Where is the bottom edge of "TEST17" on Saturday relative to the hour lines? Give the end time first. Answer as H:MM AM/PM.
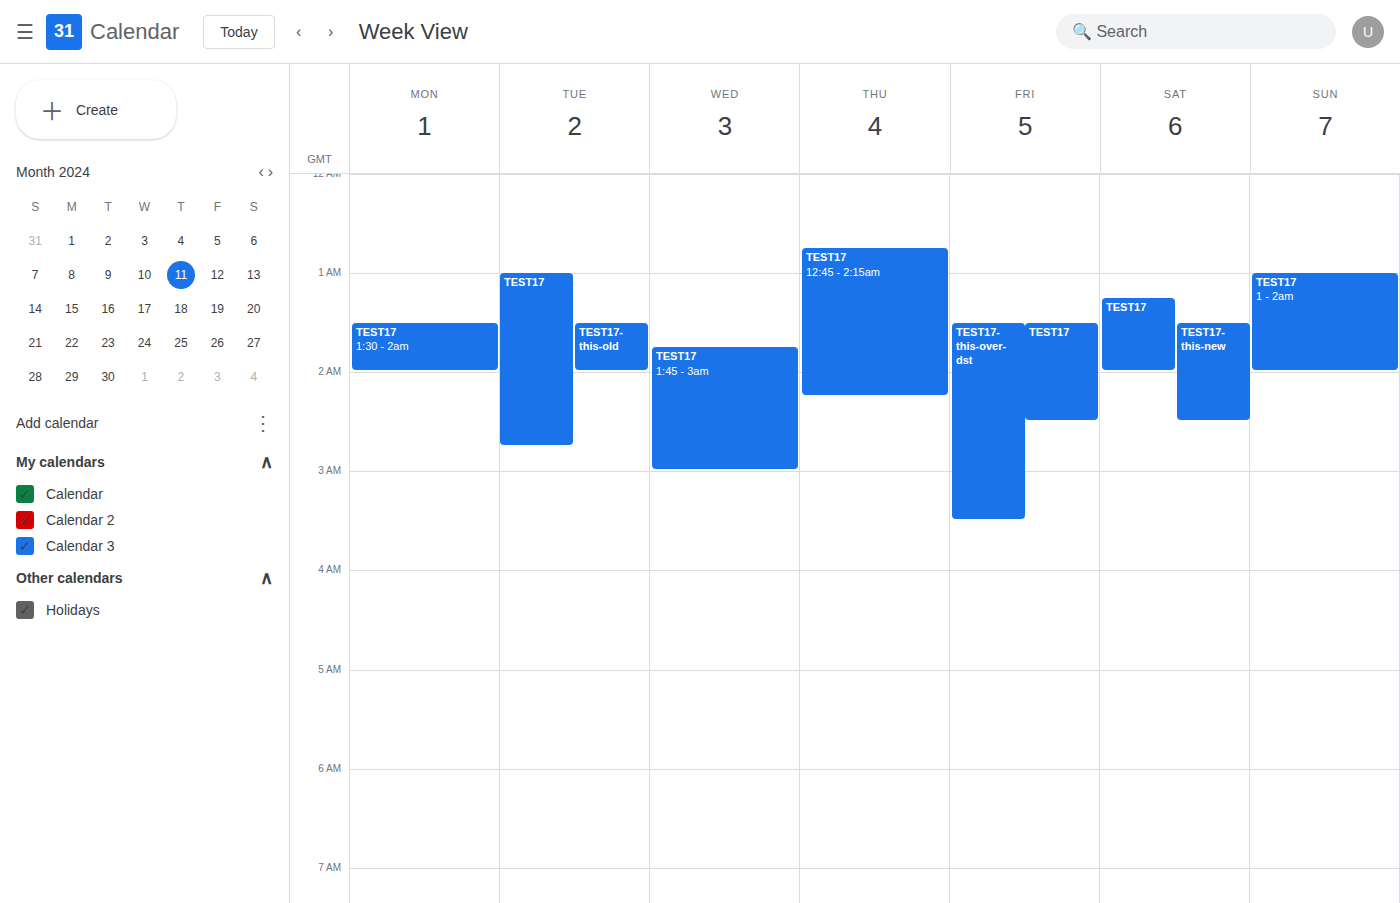
2:00 AM -- exactly on the 2 AM line.